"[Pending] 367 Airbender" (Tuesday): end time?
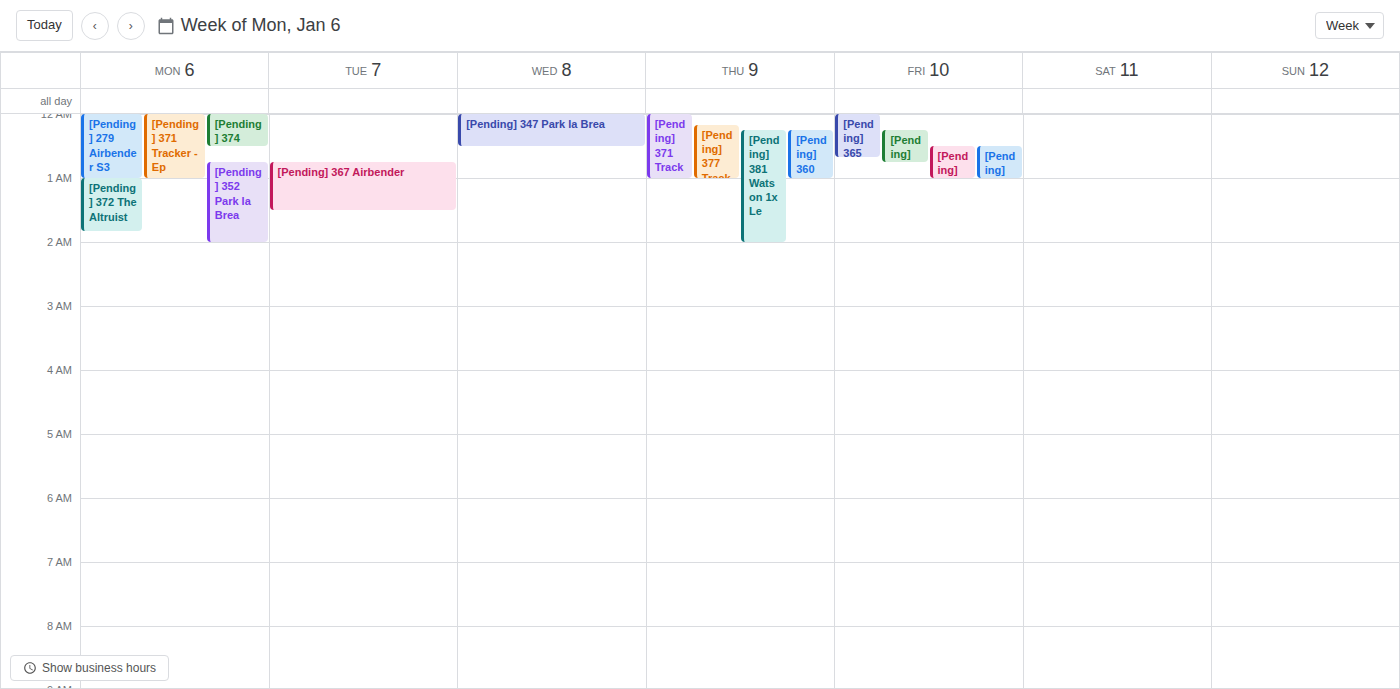
1:30 AM